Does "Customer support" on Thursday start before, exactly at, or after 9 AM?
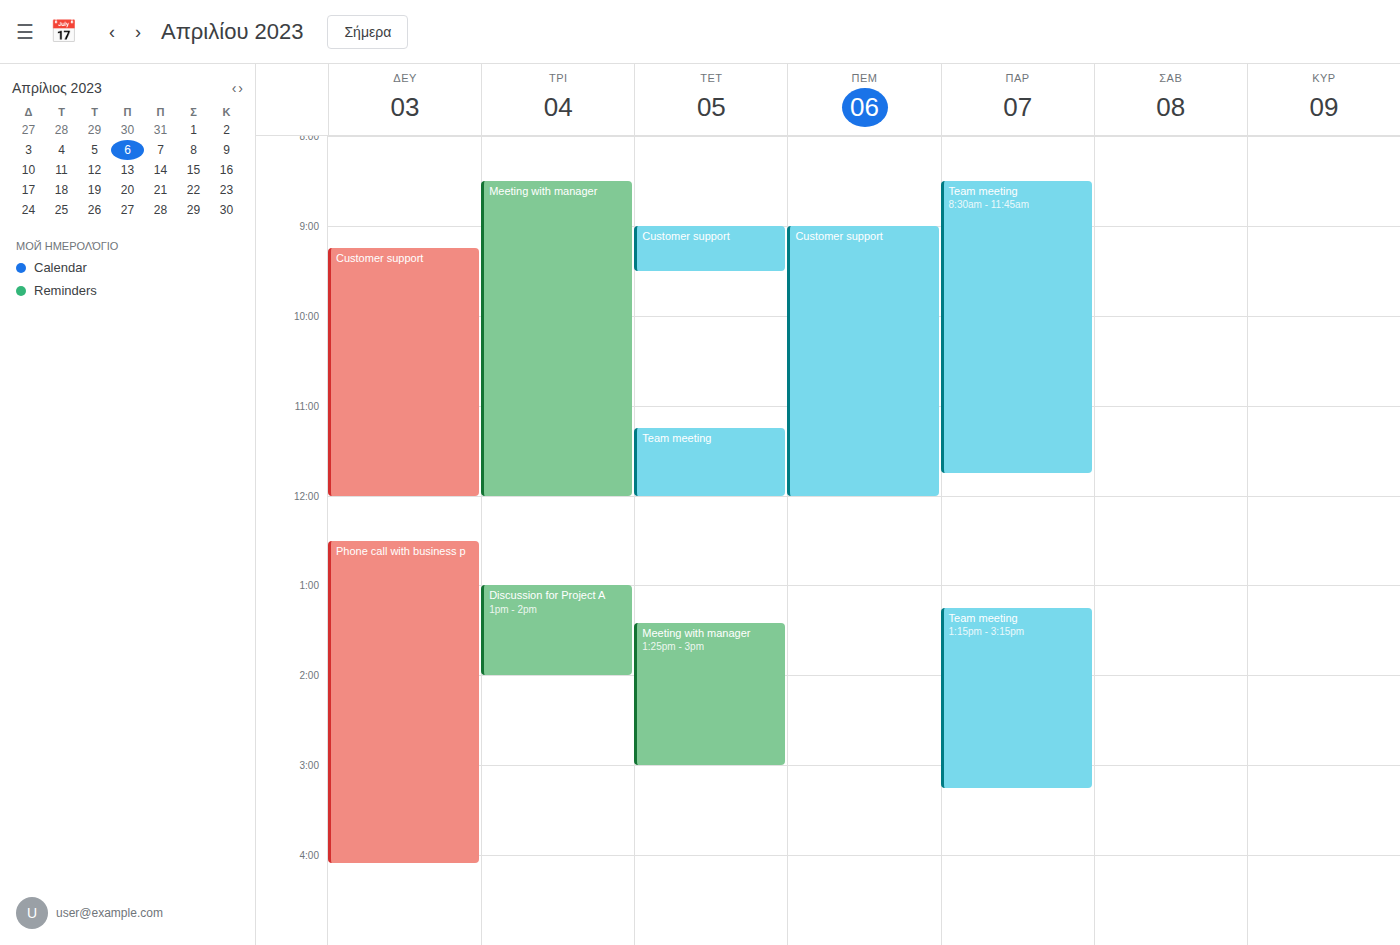
9:00 AM -- exactly at 9 AM, on the 9 AM line.